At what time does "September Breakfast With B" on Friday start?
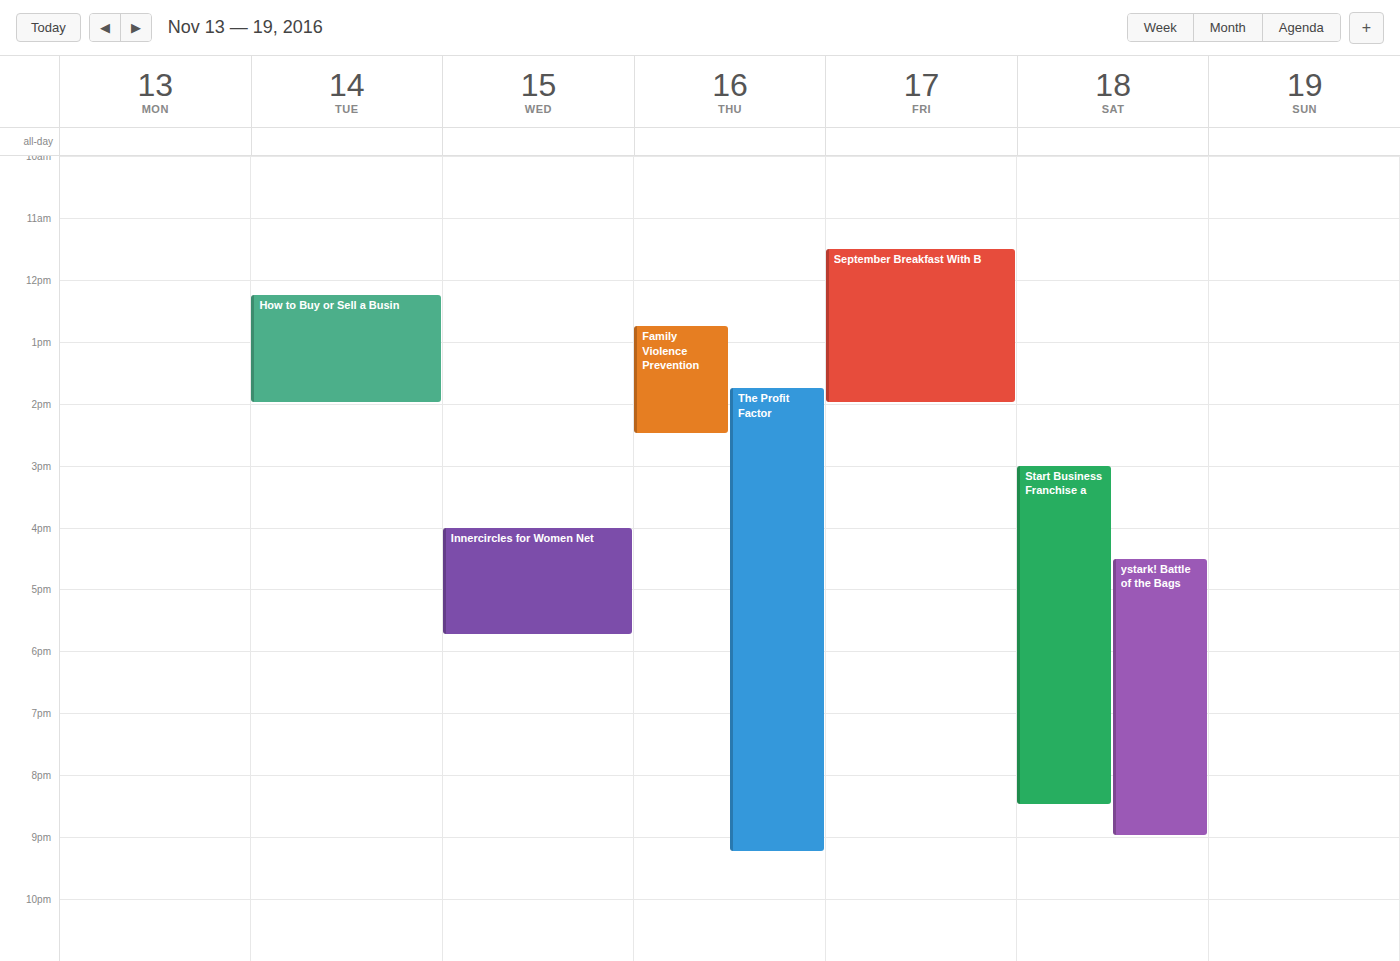
11:30 AM